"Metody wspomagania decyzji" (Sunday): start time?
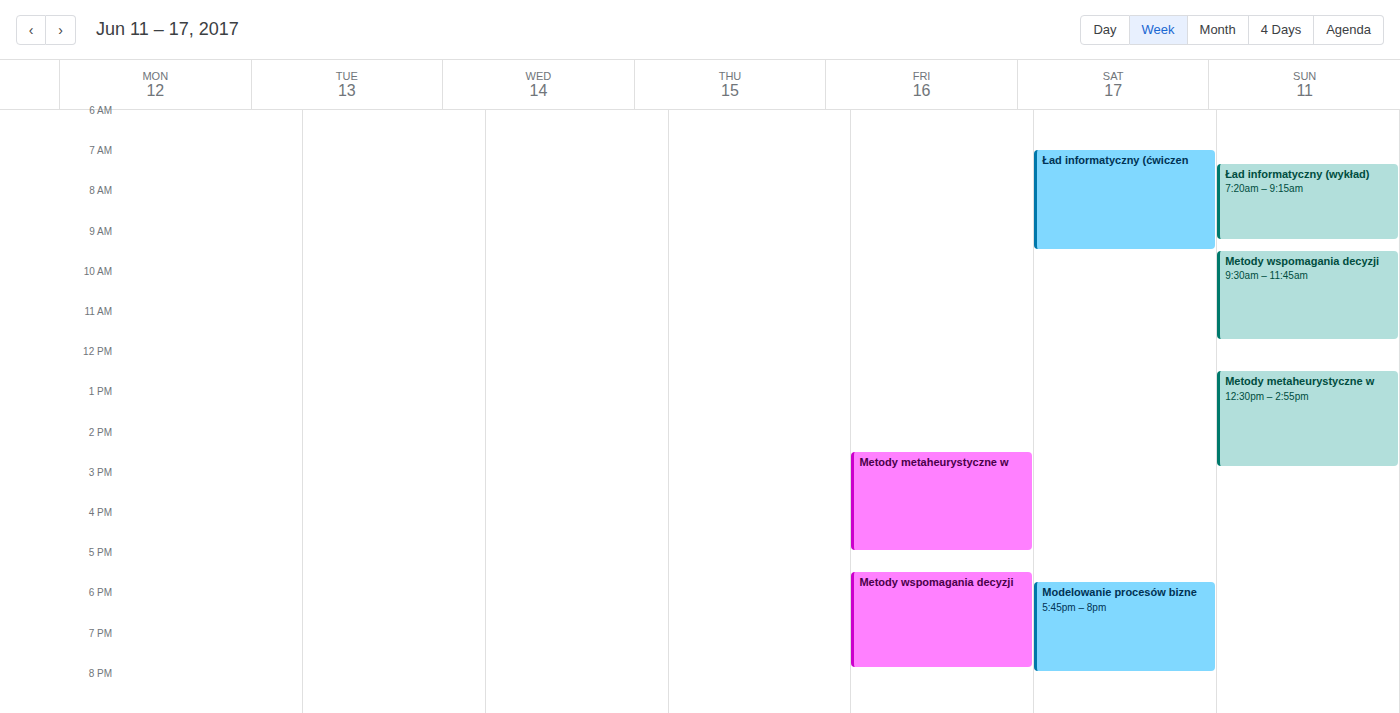
9:30 AM